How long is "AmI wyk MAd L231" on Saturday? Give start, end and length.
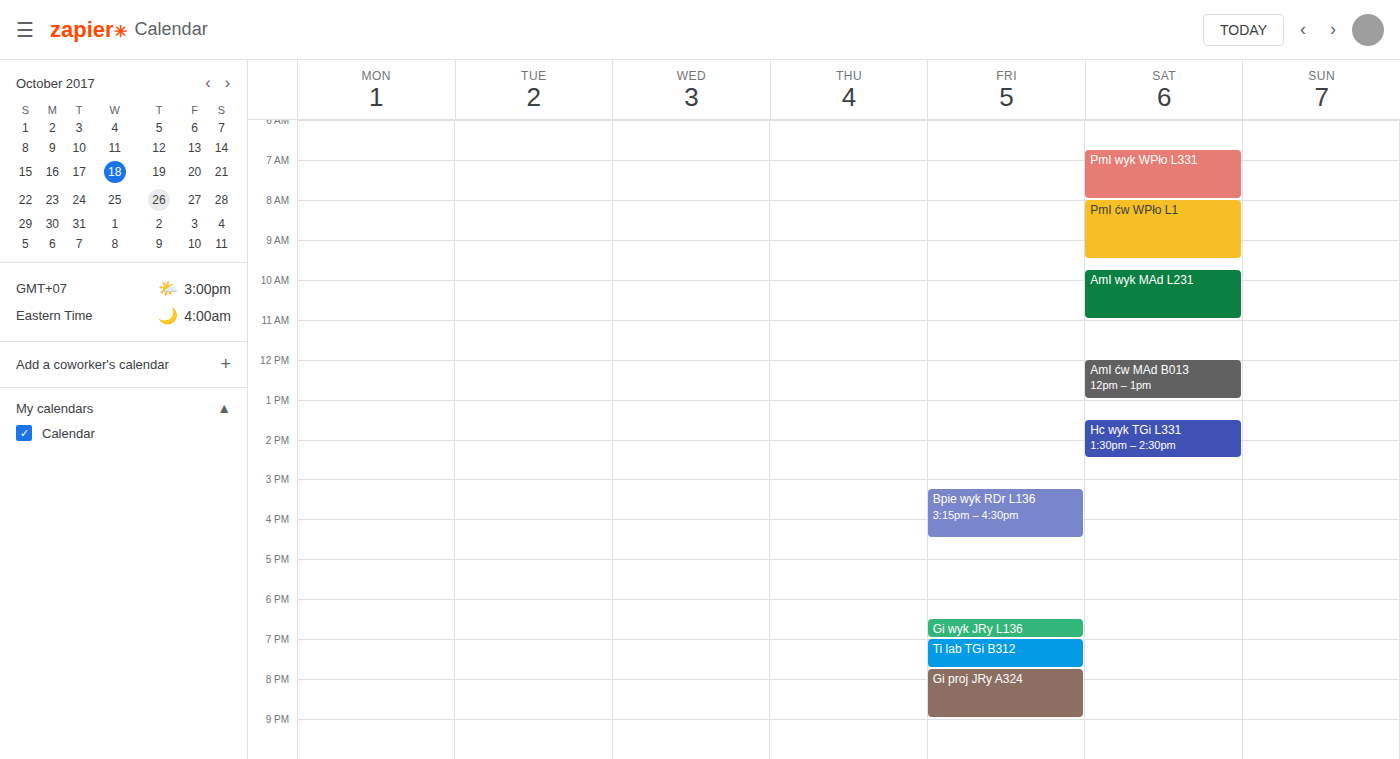
9:45 AM to 11:00 AM, 1 hour 15 minutes